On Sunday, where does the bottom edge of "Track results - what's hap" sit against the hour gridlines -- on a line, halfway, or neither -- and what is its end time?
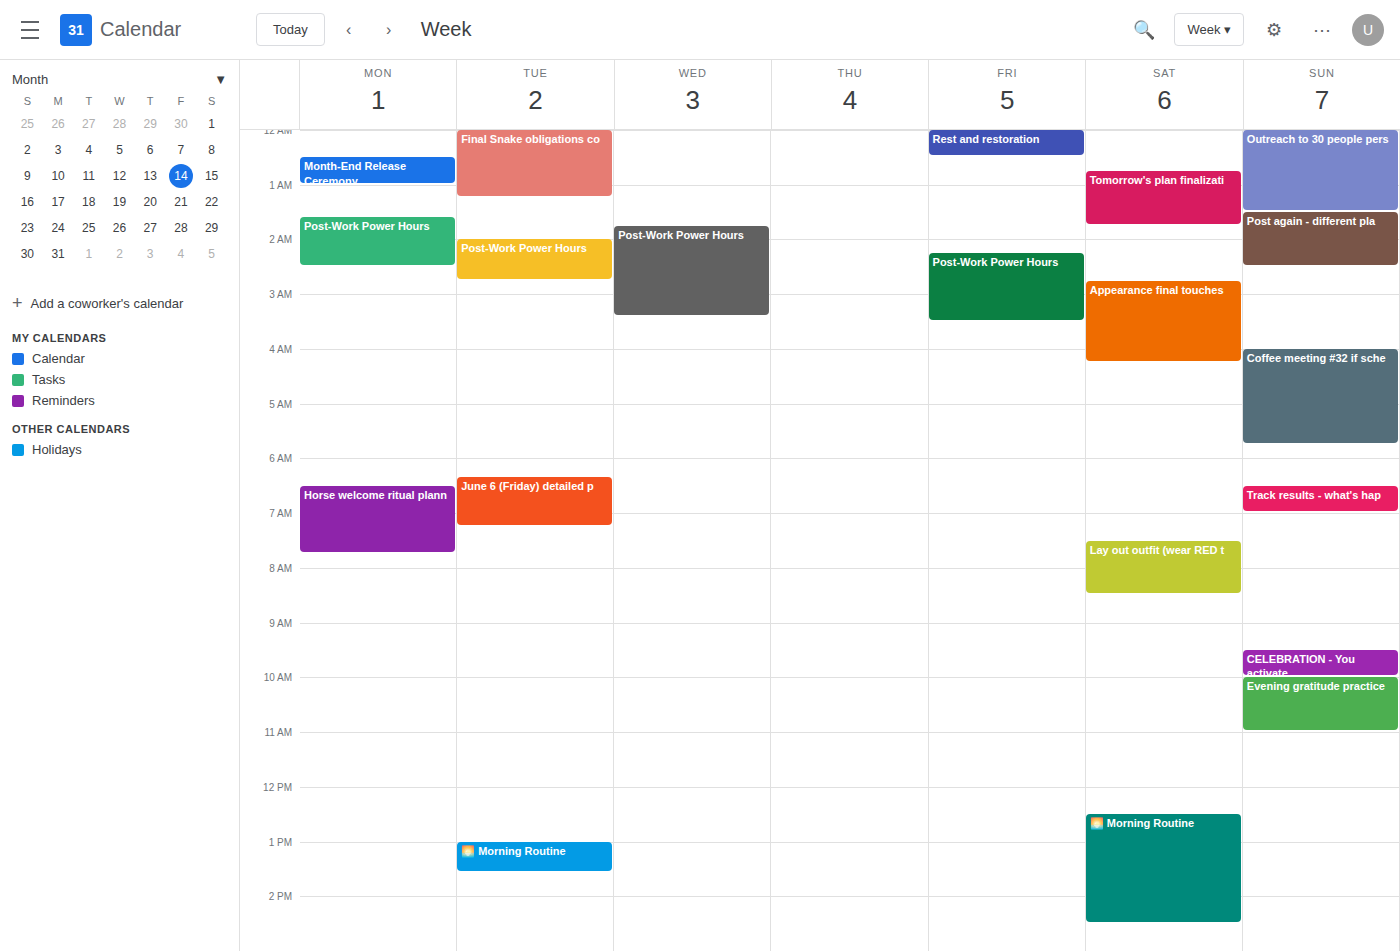
7:00 AM -- exactly on the 7 AM line.